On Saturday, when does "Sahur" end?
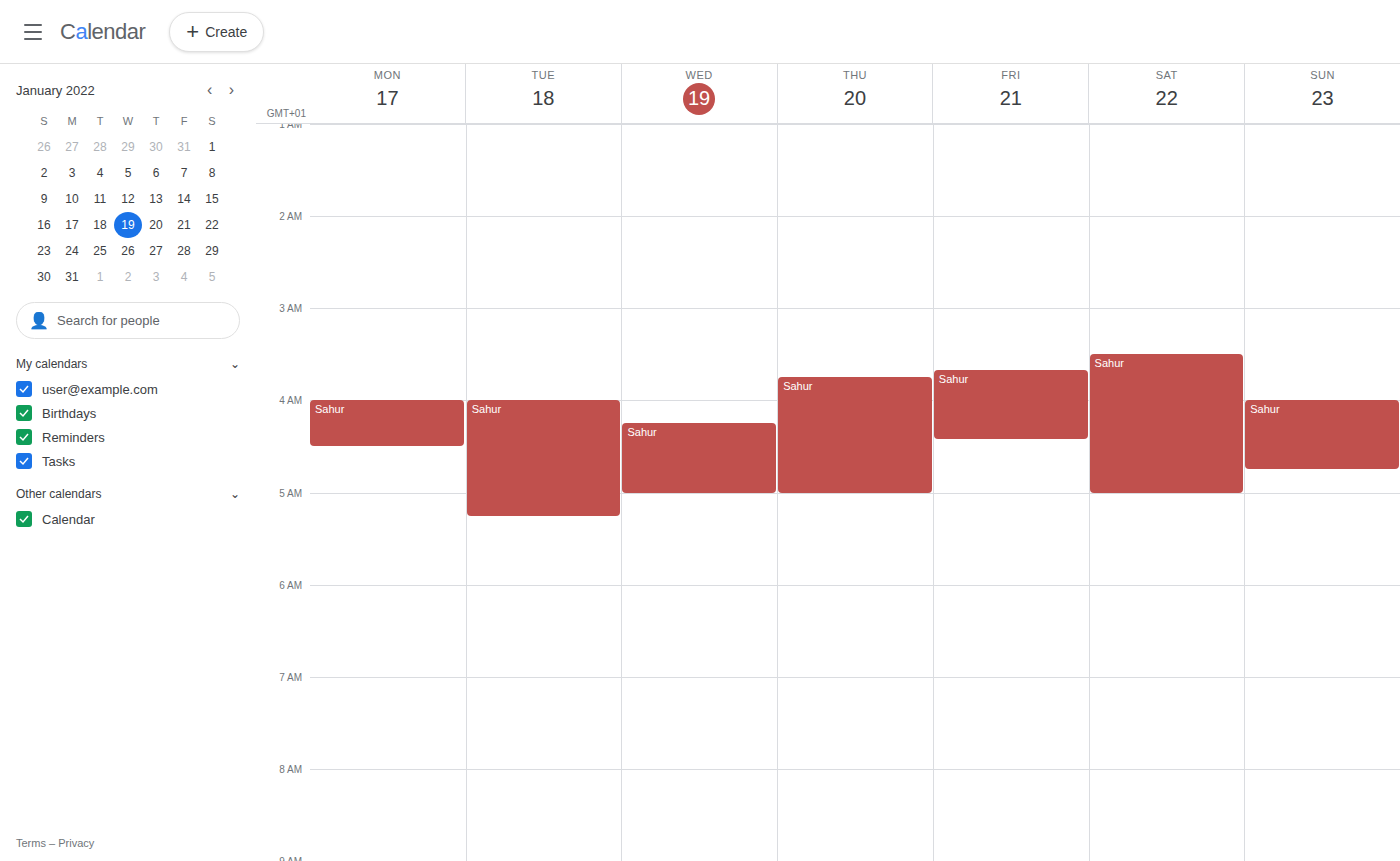
5:00 AM